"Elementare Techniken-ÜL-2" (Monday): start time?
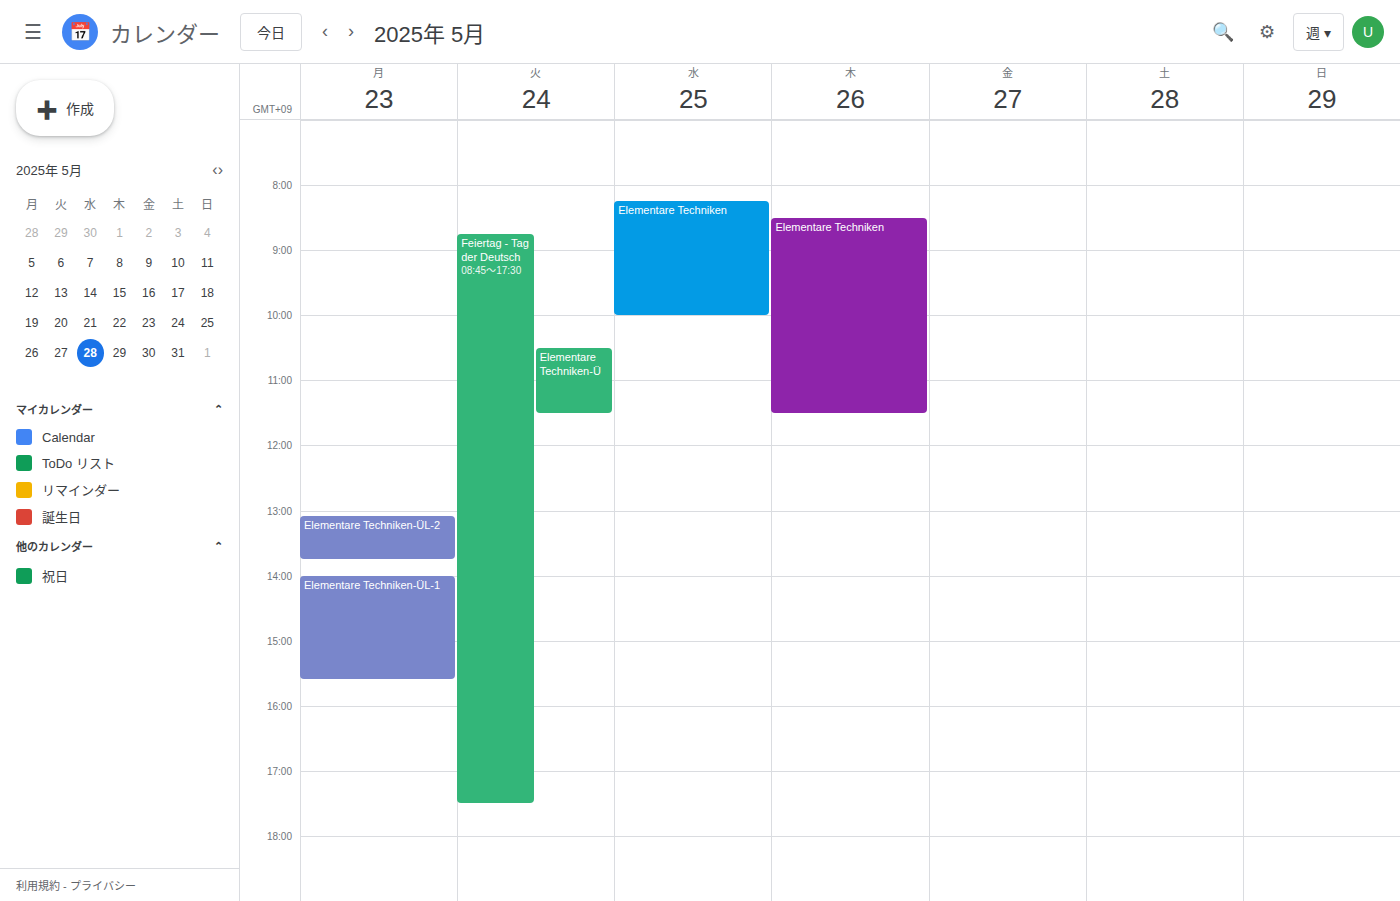
1:05 PM